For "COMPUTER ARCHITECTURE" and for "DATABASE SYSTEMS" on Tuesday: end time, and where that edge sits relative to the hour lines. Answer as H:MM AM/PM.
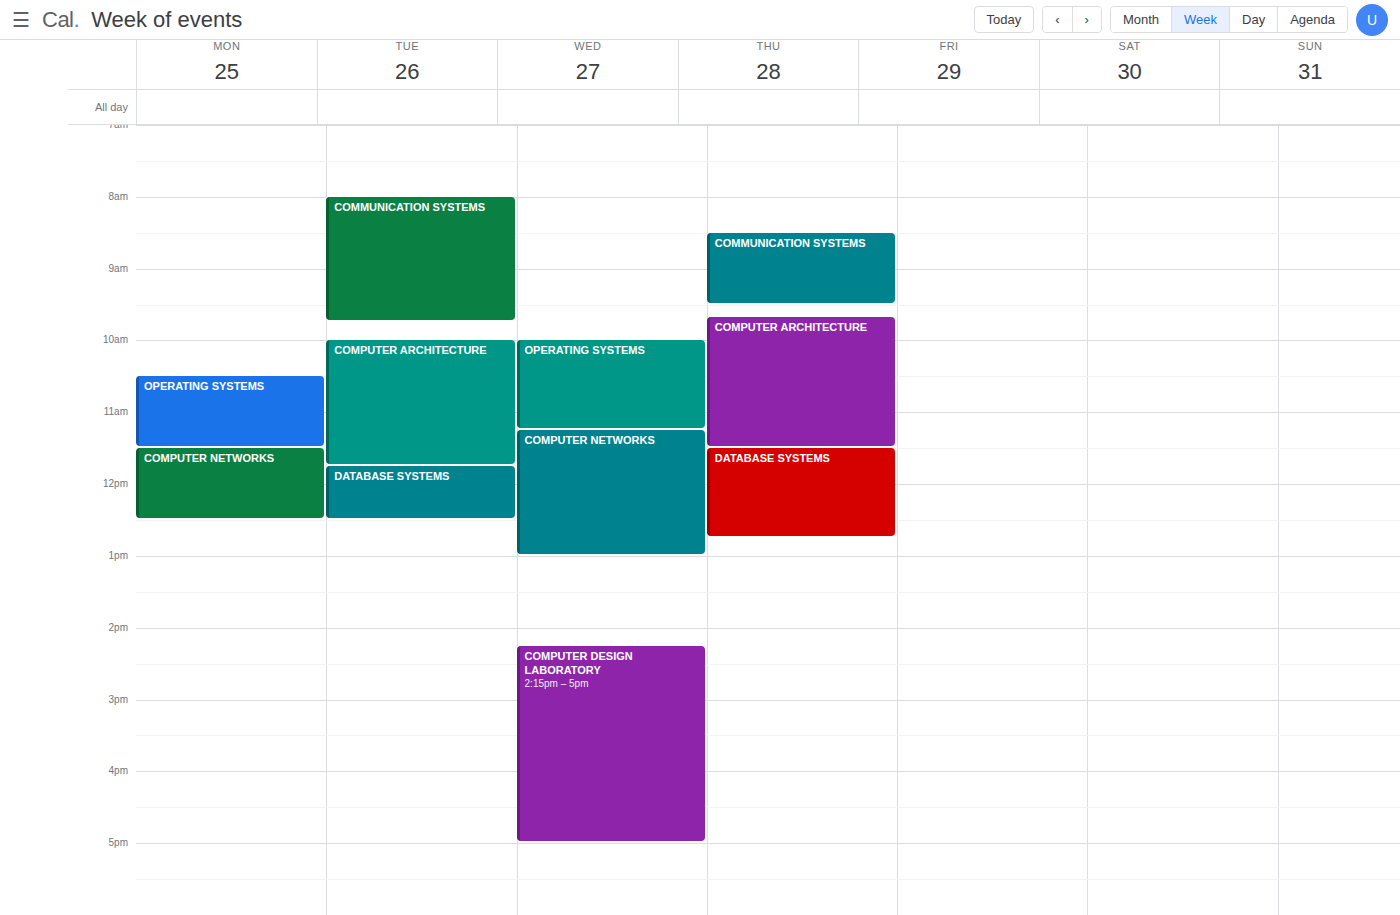
"COMPUTER ARCHITECTURE": 11:45 AM, neither: three quarters of the way from the 11 AM line to the 12 PM line. "DATABASE SYSTEMS": 12:30 PM, halfway between the 12 PM and 1 PM lines.